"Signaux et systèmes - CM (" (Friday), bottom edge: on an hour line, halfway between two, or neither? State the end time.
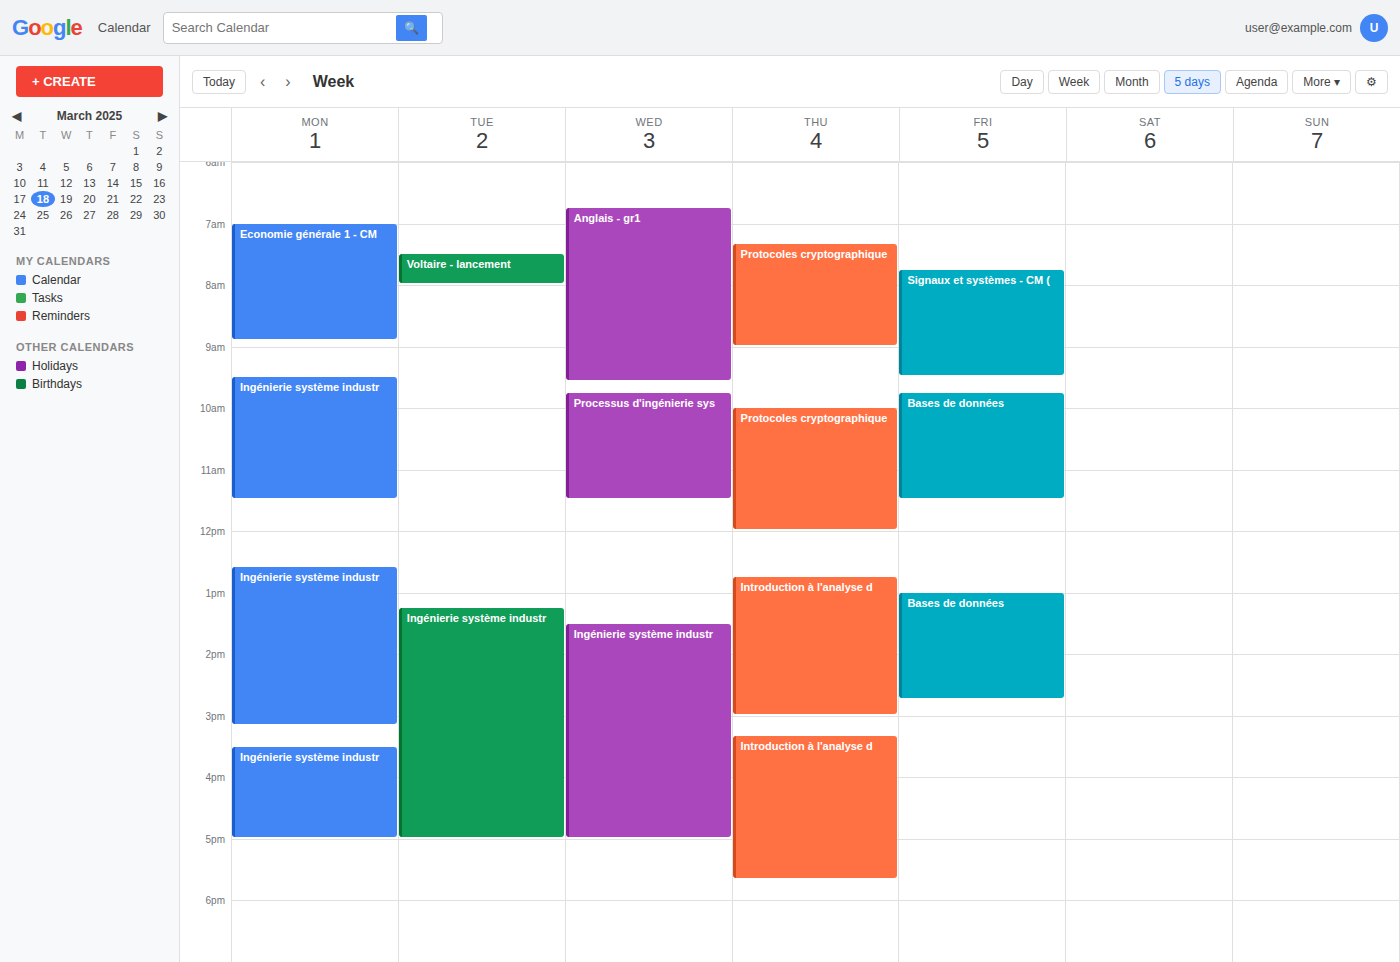
9:30 AM -- halfway between the 9 AM and 10 AM lines.